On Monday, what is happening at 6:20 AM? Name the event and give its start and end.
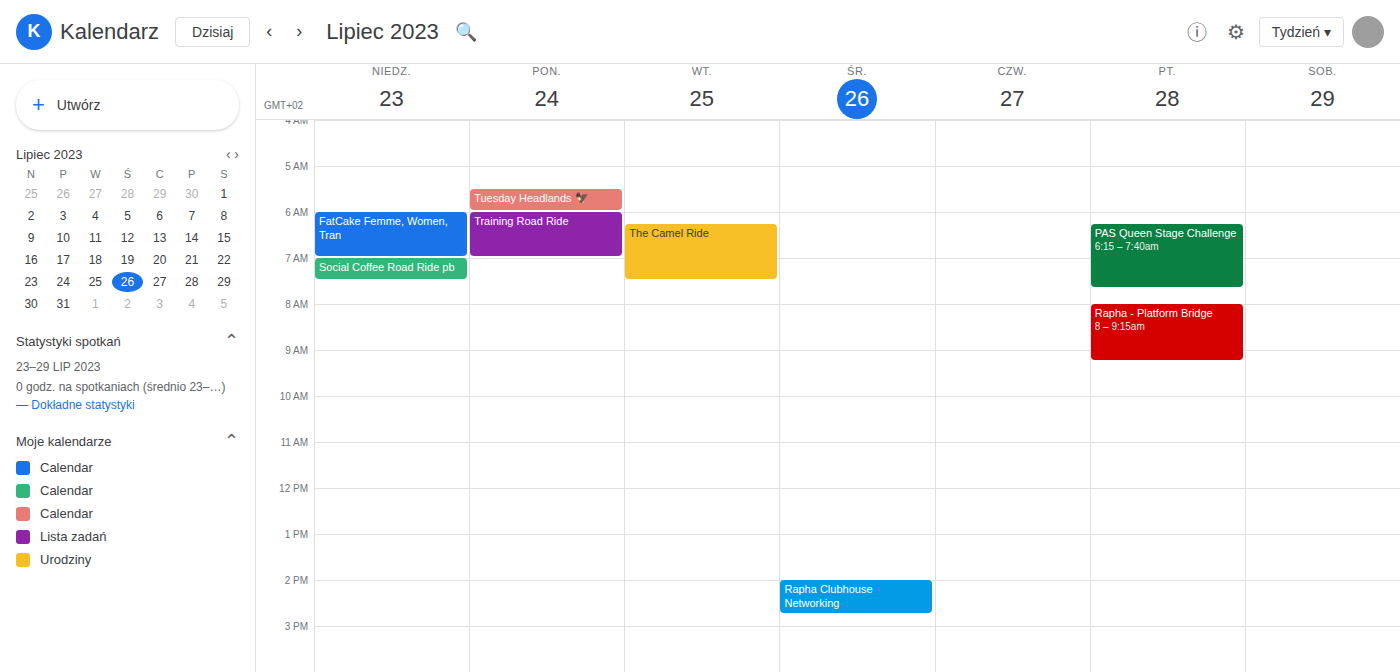
"Training Road Ride", 6:00 AM to 7:00 AM